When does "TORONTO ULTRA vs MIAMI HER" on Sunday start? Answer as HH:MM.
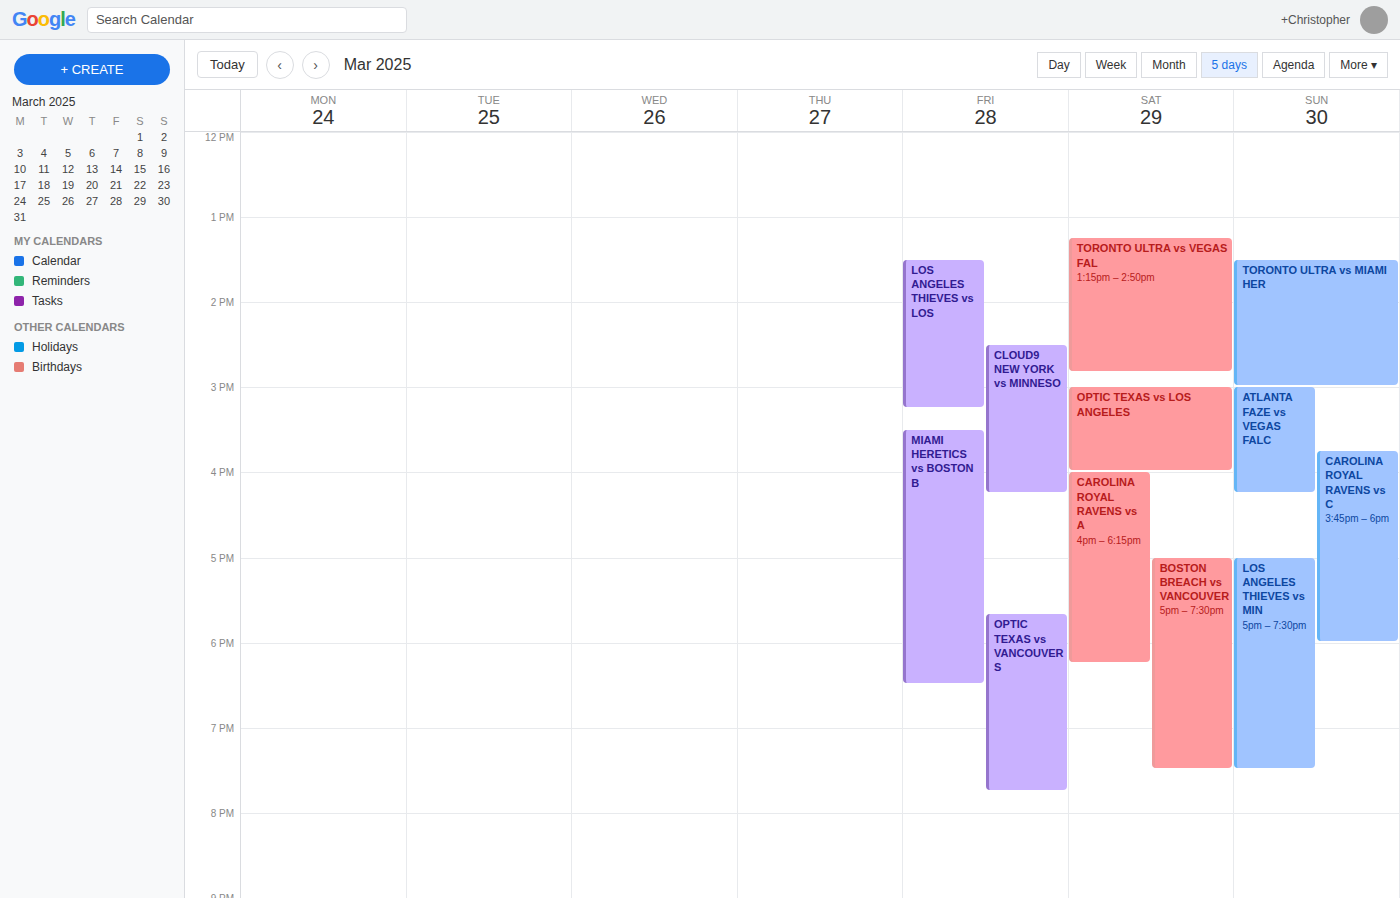
13:30